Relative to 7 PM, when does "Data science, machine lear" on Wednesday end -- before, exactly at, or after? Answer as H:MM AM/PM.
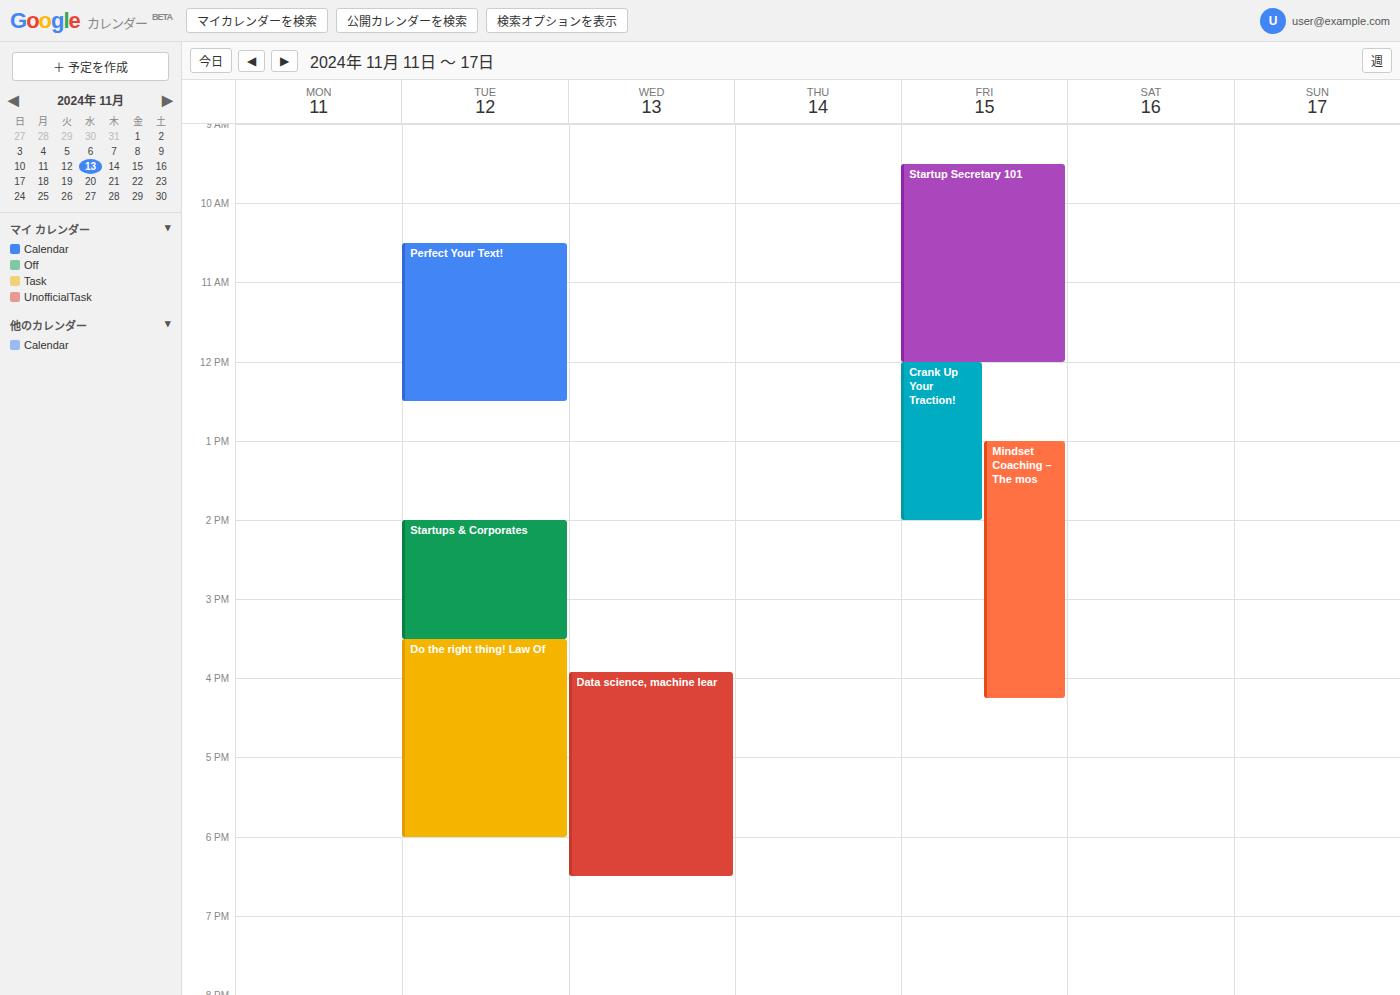
6:30 PM -- before 7 PM, 30 minutes above the 7 PM line.